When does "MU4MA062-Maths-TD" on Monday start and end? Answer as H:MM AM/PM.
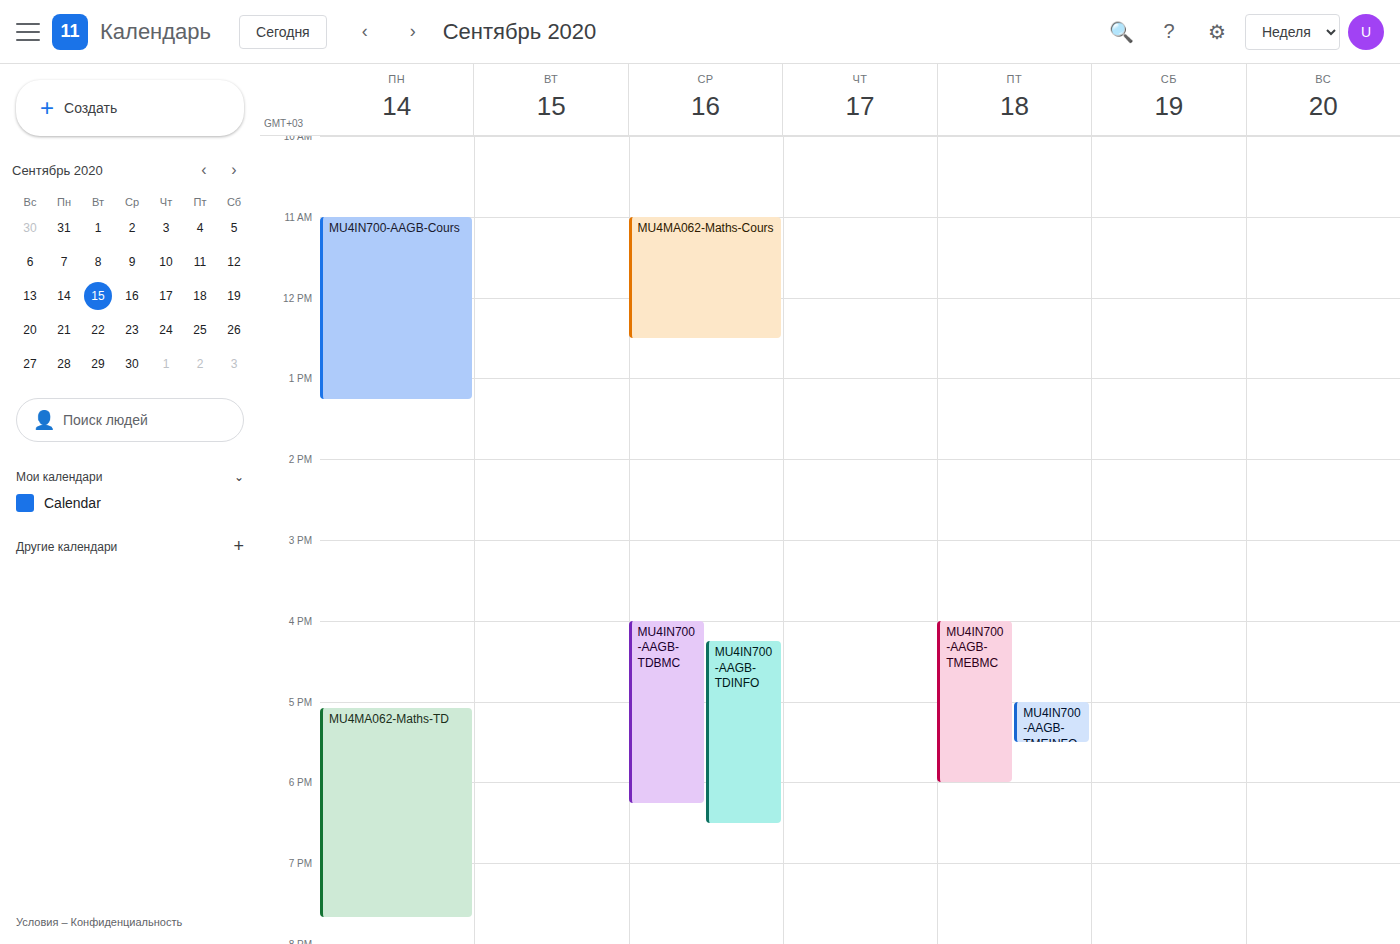
5:05 PM to 7:40 PM